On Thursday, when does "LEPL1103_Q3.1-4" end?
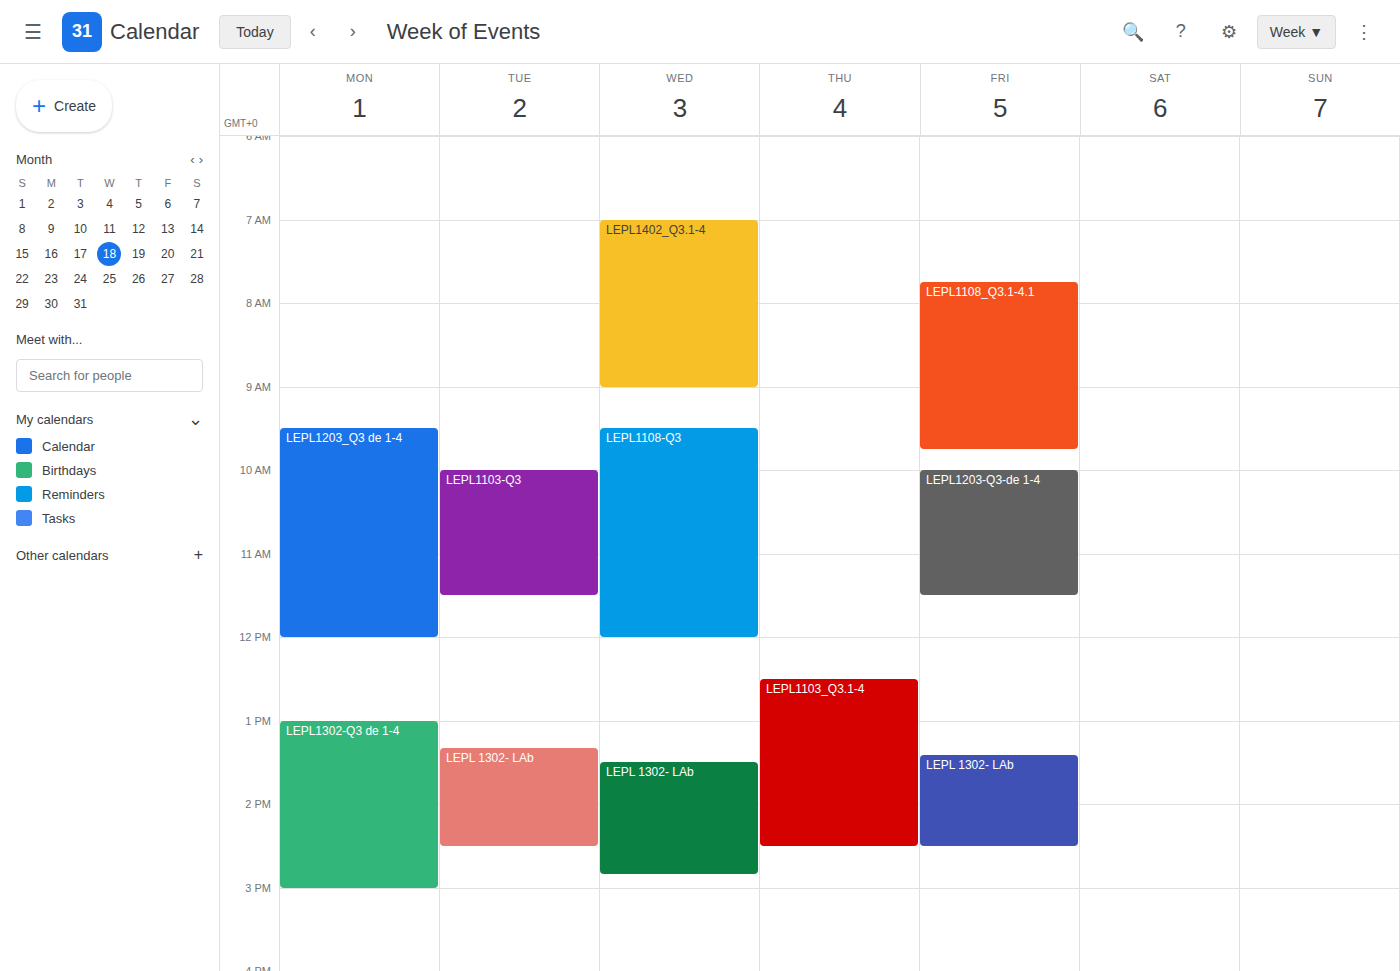
2:30 PM